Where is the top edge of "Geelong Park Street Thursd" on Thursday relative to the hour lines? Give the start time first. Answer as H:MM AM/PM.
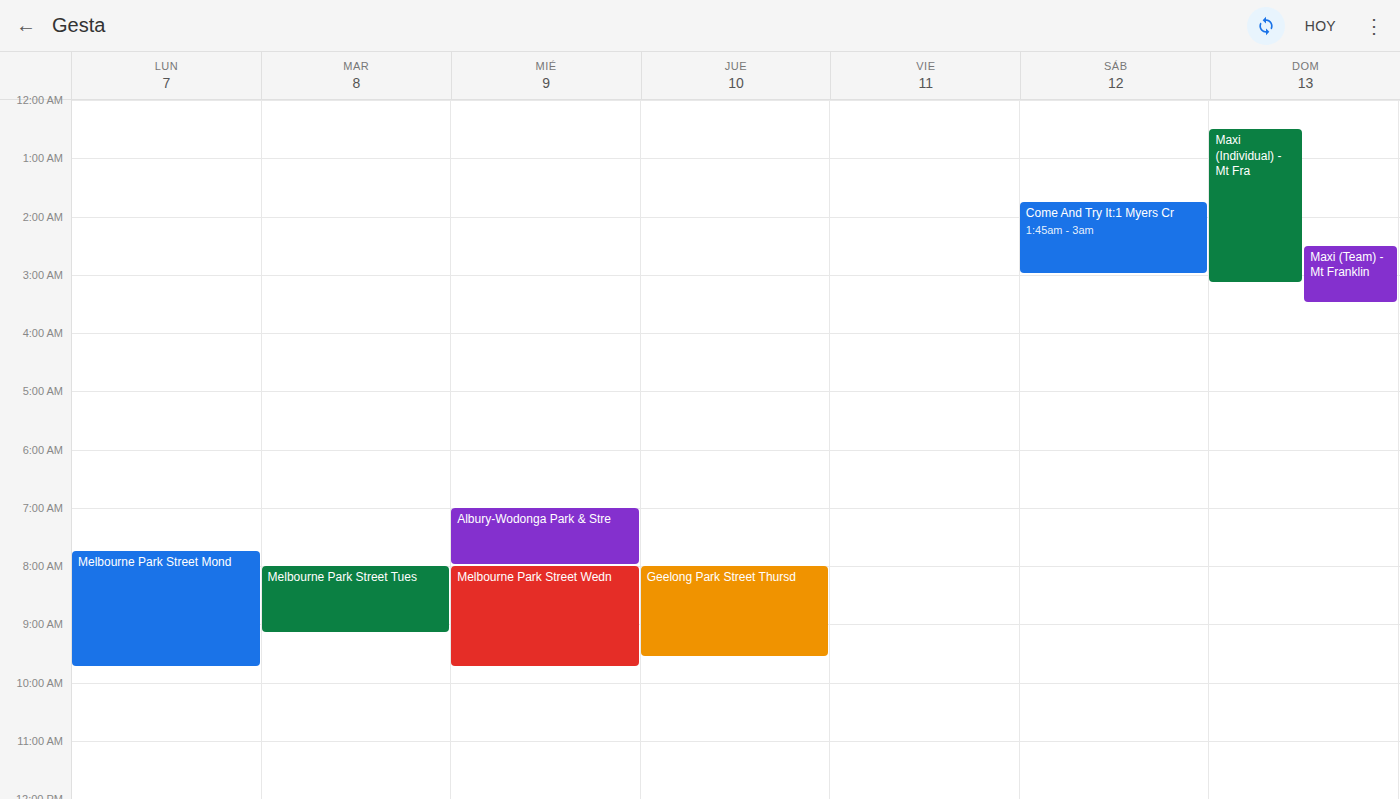
8:00 AM -- exactly on the 8 AM line.